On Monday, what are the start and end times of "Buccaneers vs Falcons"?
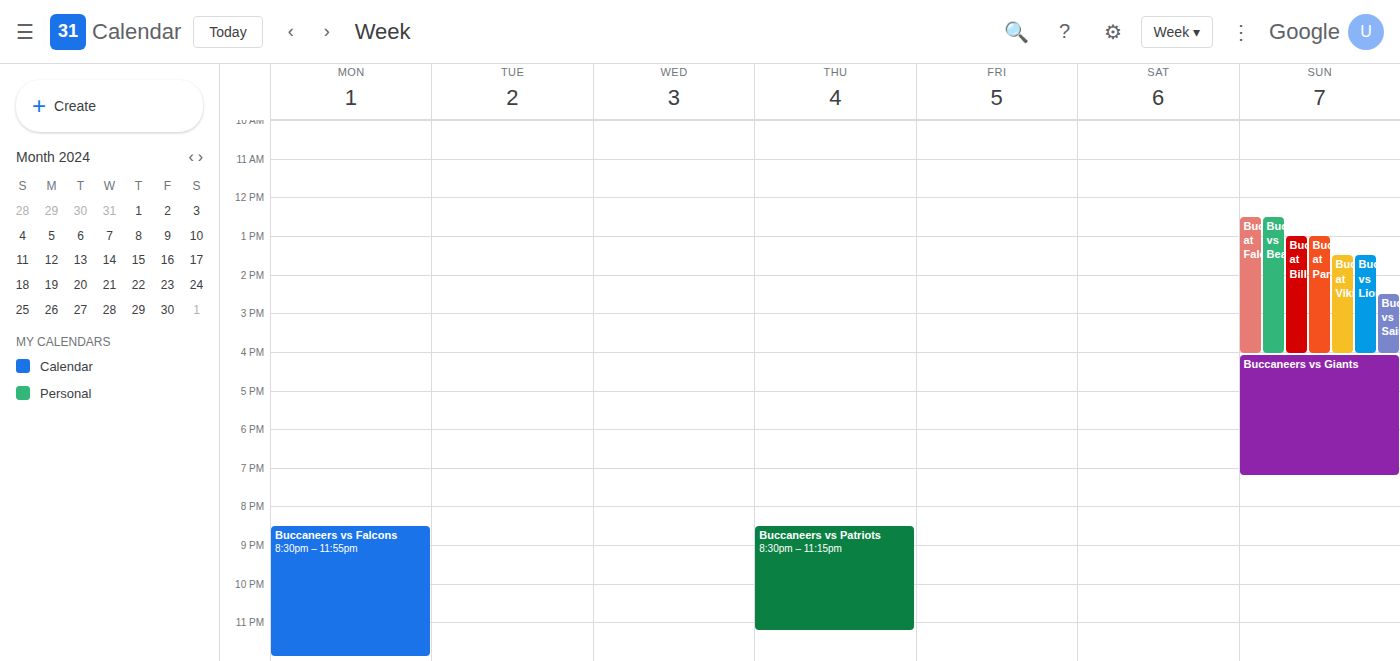
20:30 to 23:55